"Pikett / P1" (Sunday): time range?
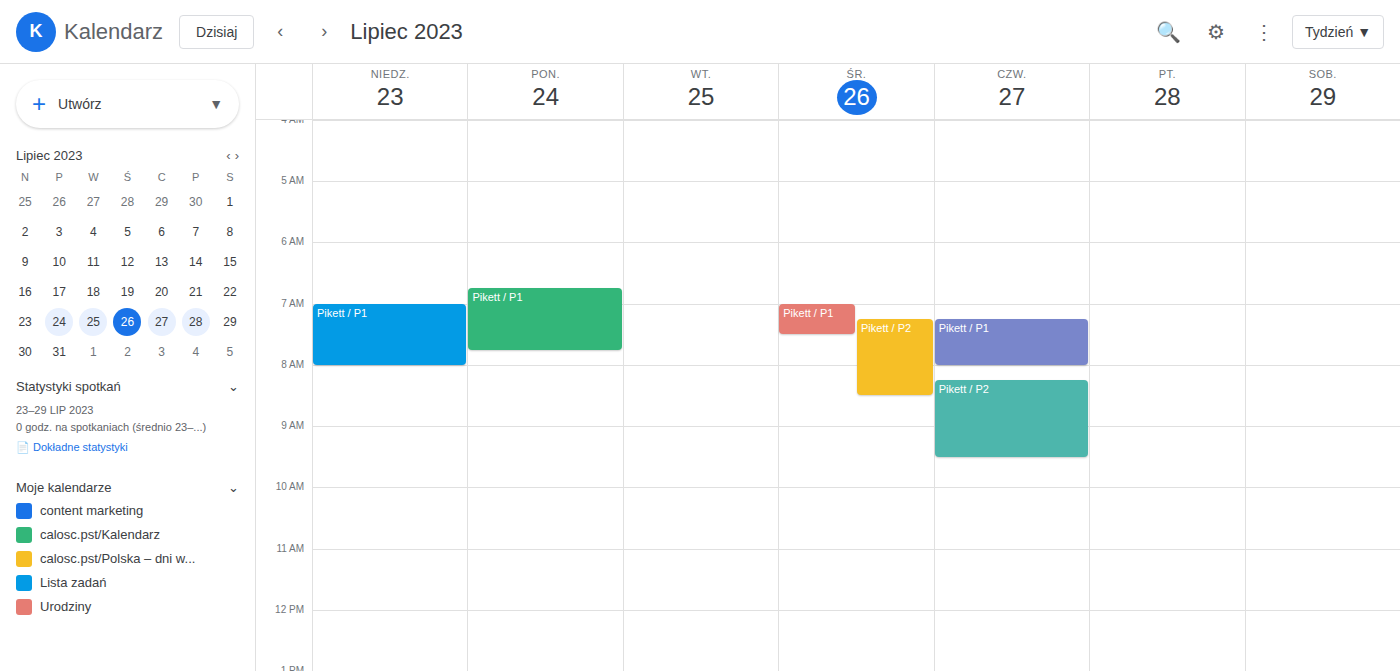
7:00 AM to 8:00 AM